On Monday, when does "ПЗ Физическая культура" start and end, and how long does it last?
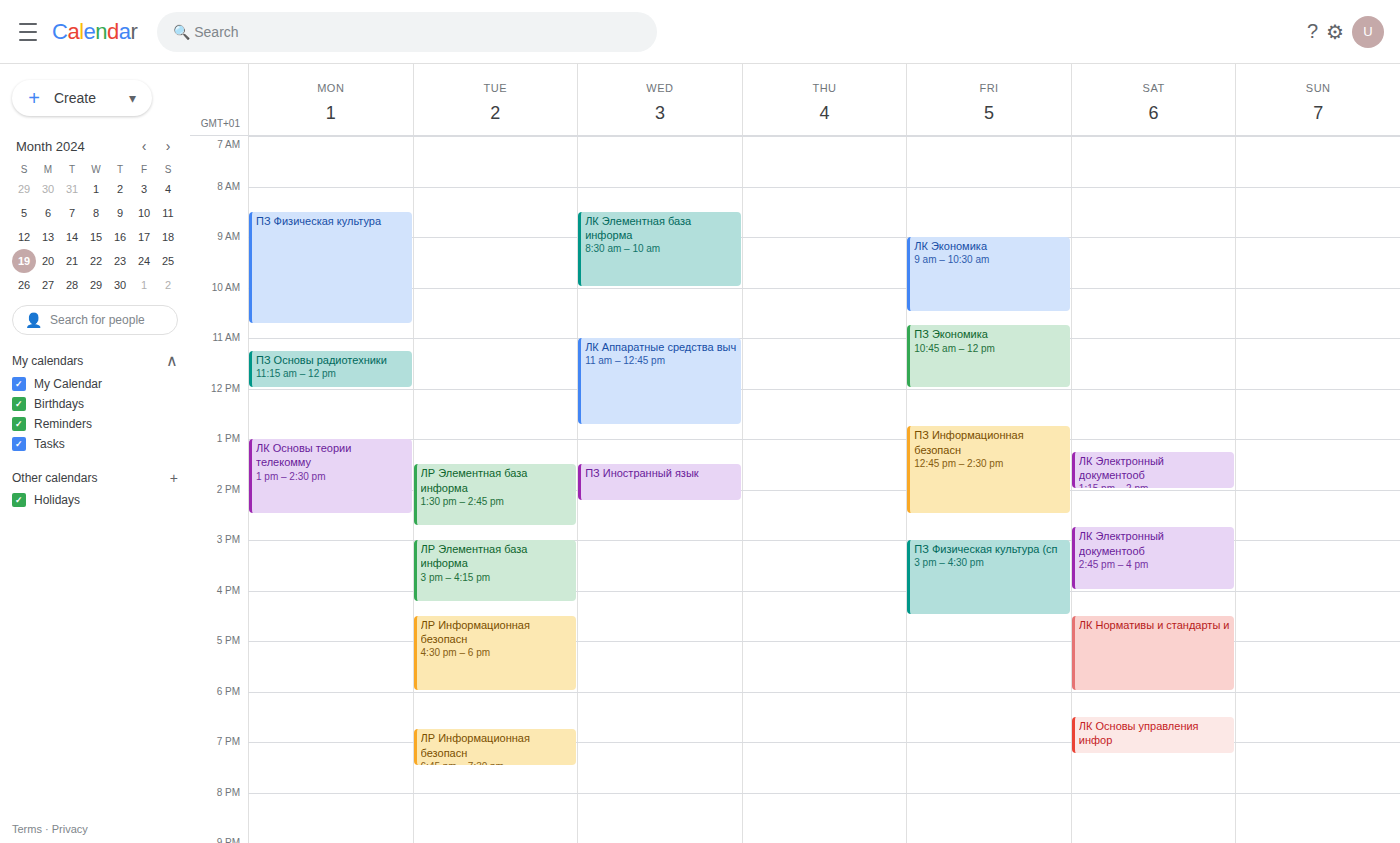
8:30 AM to 10:45 AM, 2 hours 15 minutes